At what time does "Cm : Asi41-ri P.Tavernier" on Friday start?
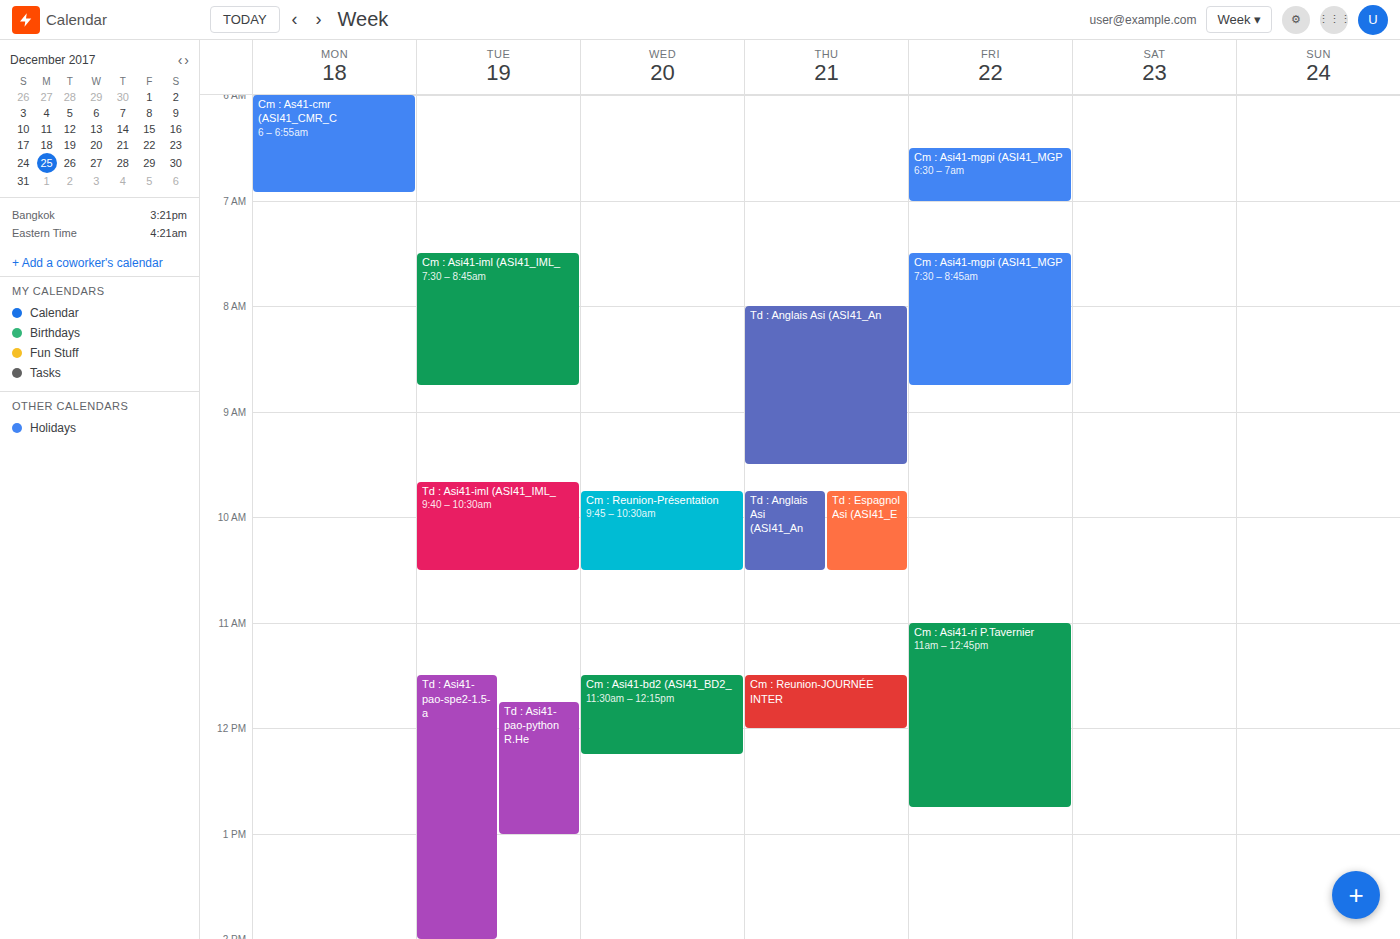
11:00 AM